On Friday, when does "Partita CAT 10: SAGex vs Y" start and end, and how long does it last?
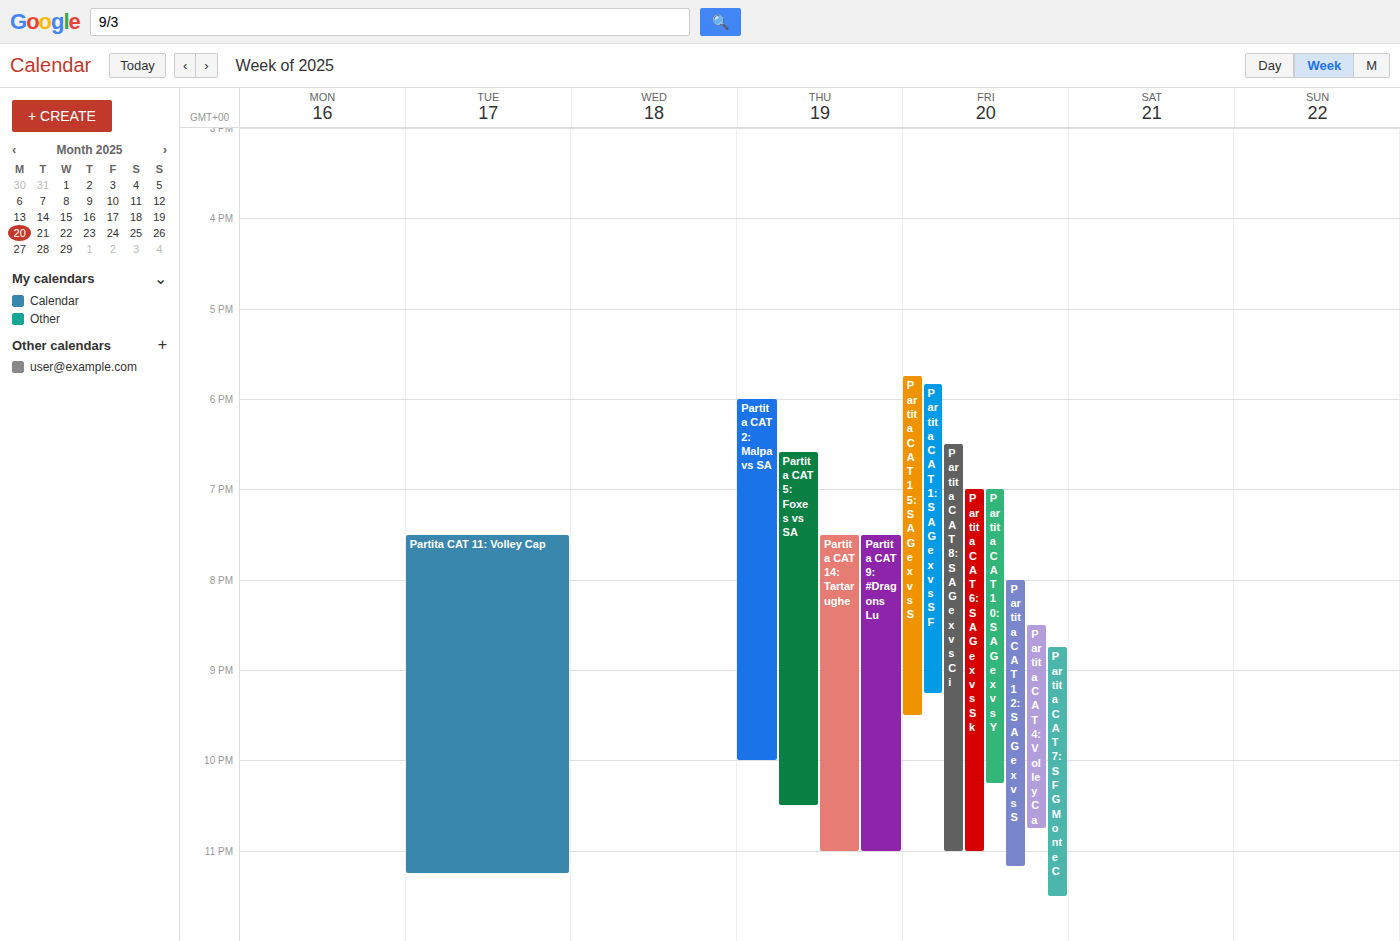
7:00 PM to 10:15 PM, 3 hours 15 minutes